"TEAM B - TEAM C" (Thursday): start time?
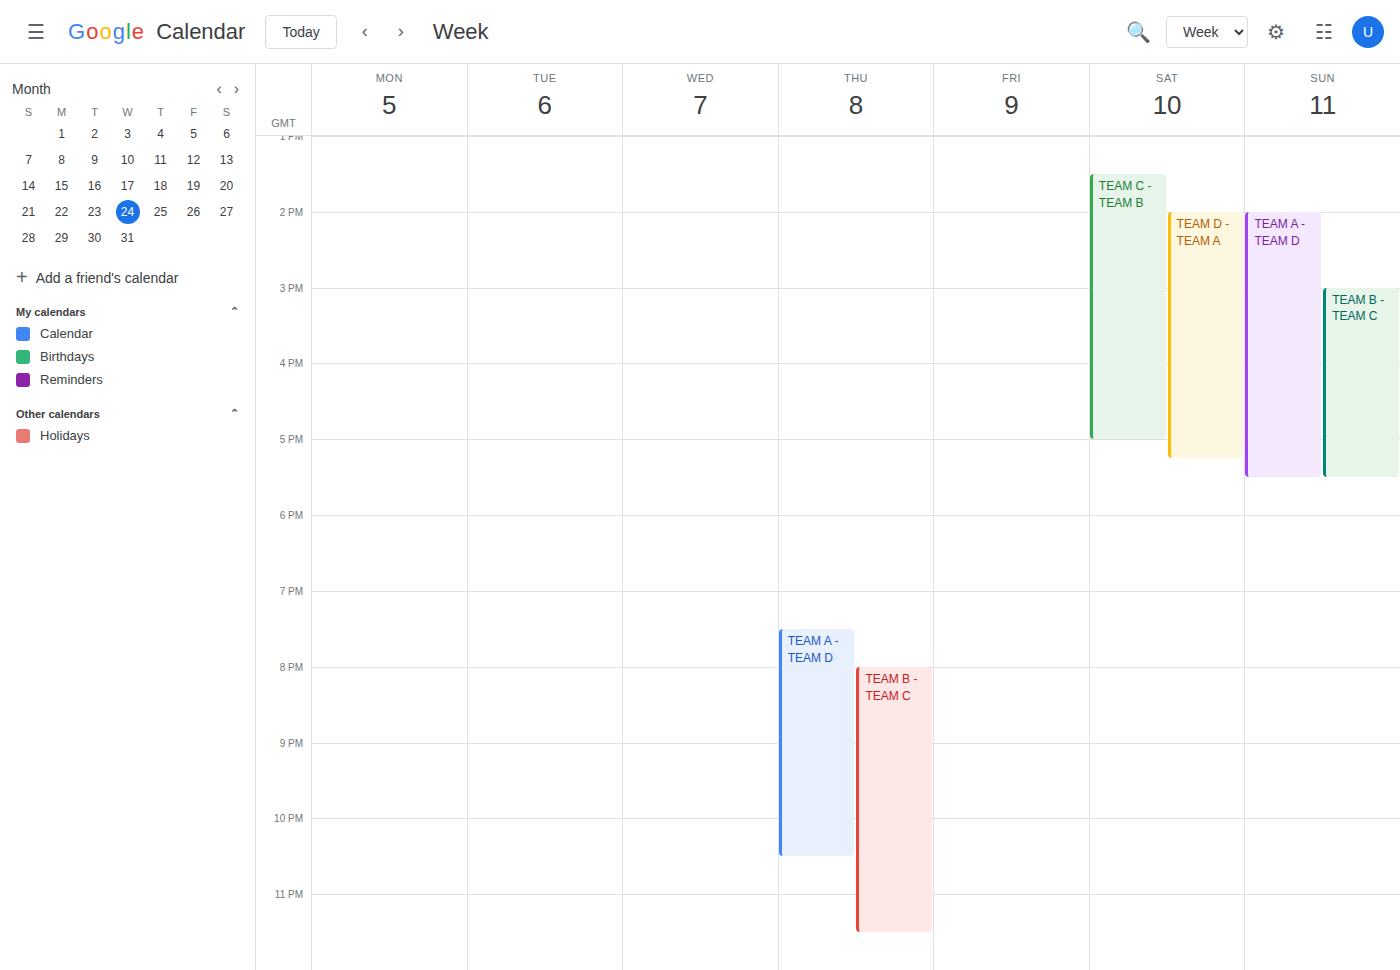
8:00 PM